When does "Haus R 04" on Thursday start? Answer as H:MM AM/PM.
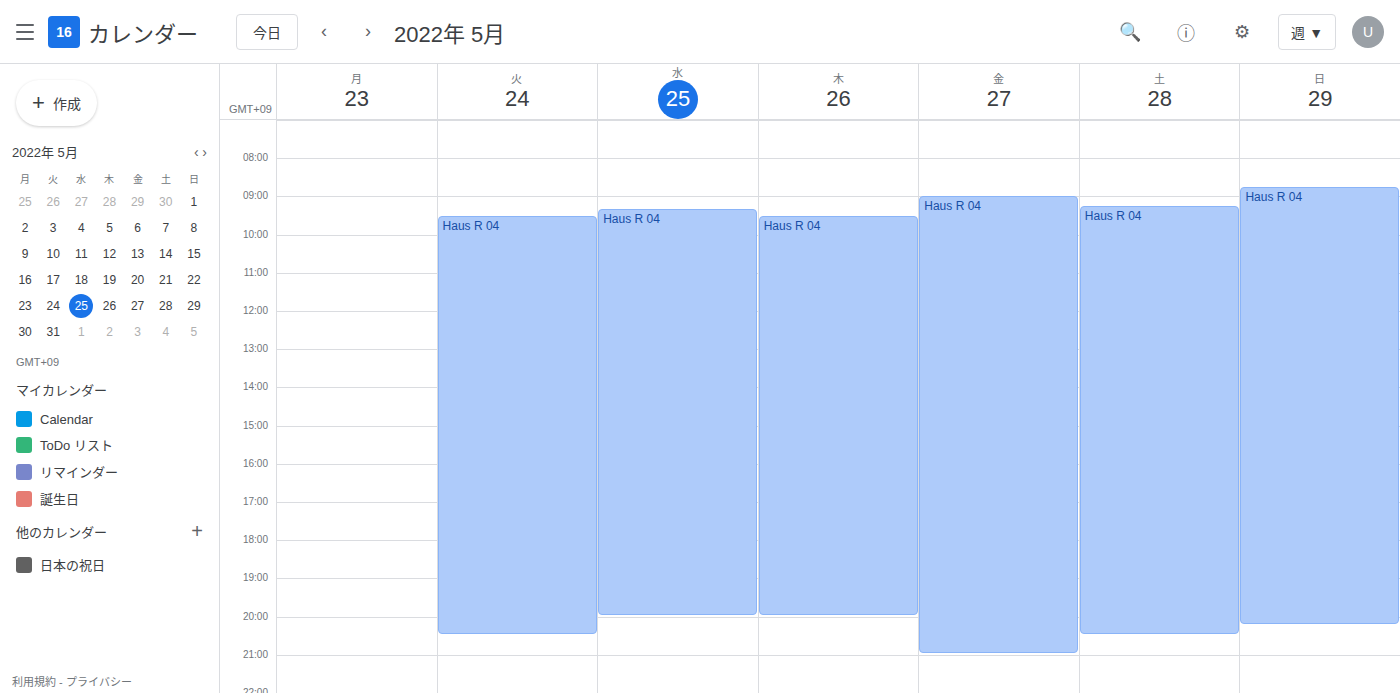
9:30 AM